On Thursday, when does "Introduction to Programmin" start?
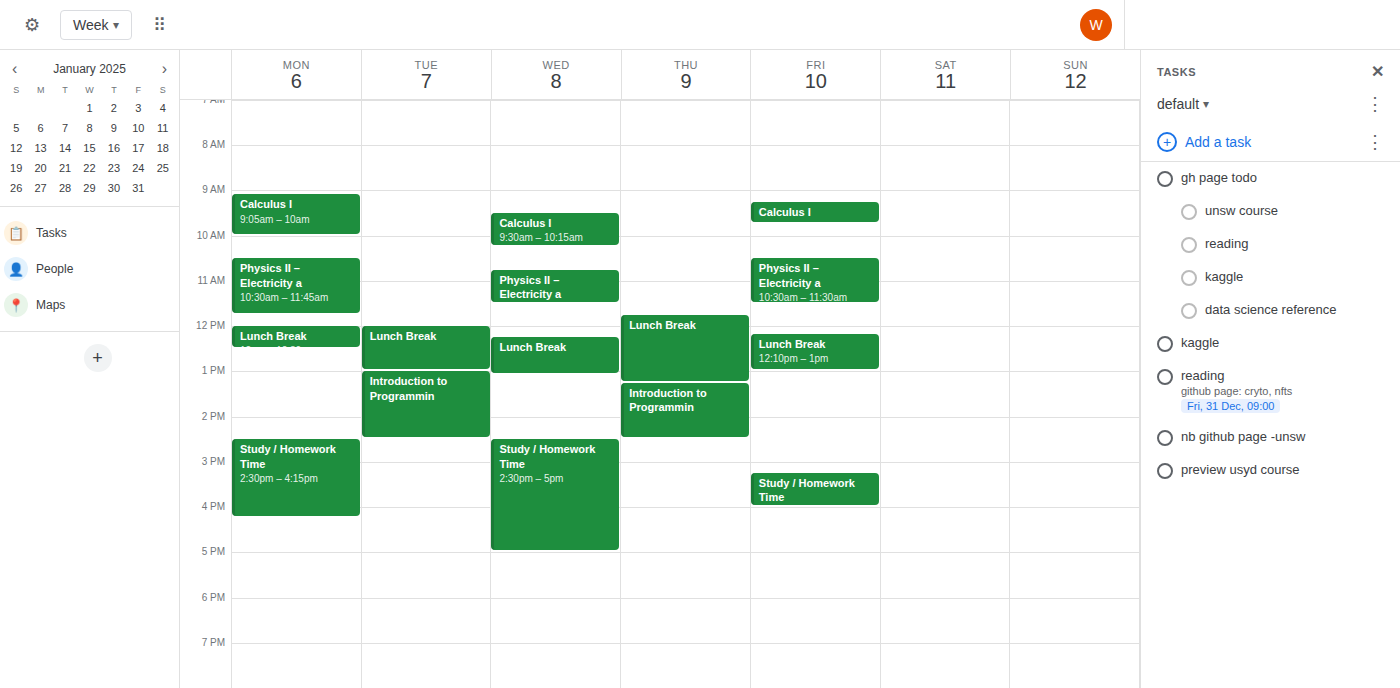
1:15 PM